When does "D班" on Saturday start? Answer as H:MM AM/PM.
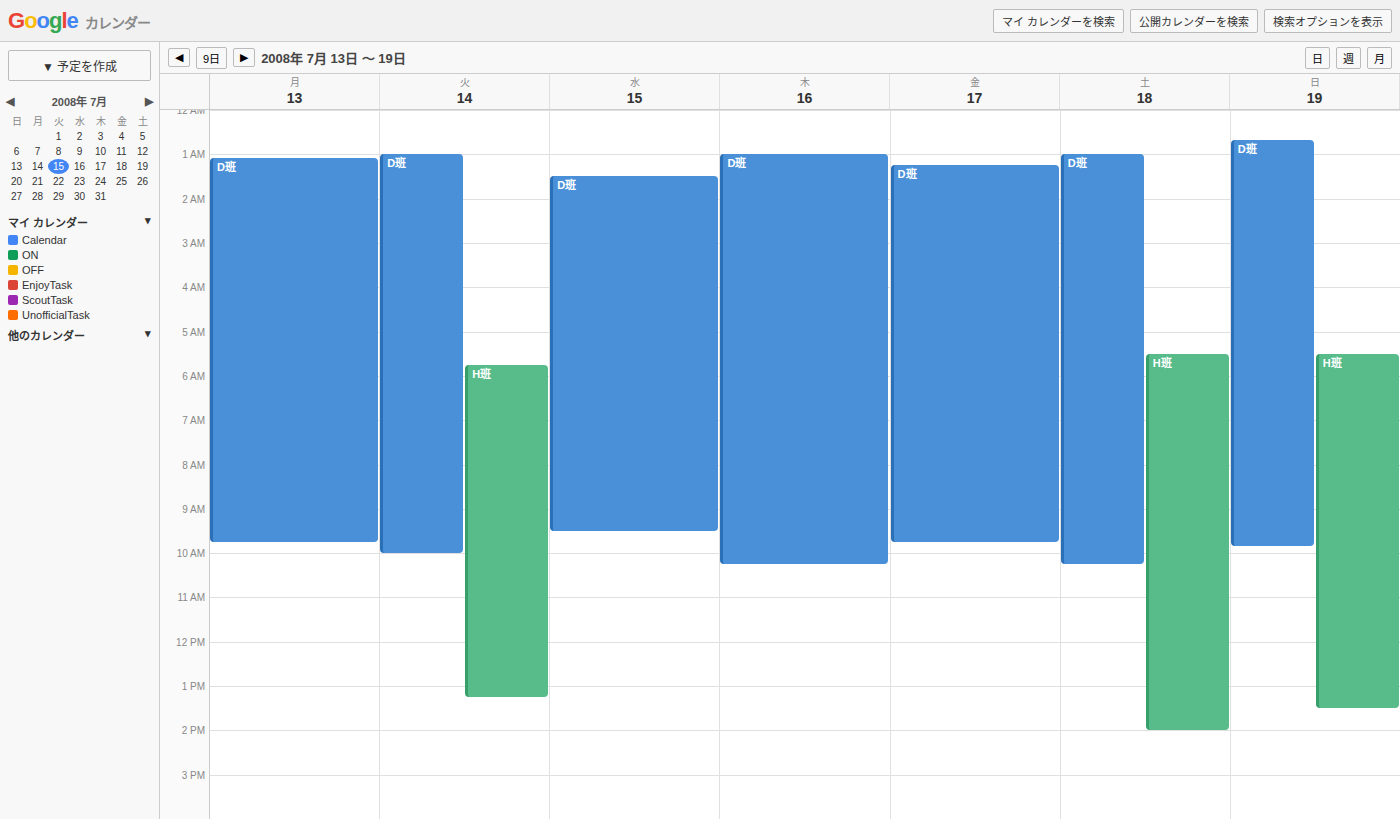
1:00 AM